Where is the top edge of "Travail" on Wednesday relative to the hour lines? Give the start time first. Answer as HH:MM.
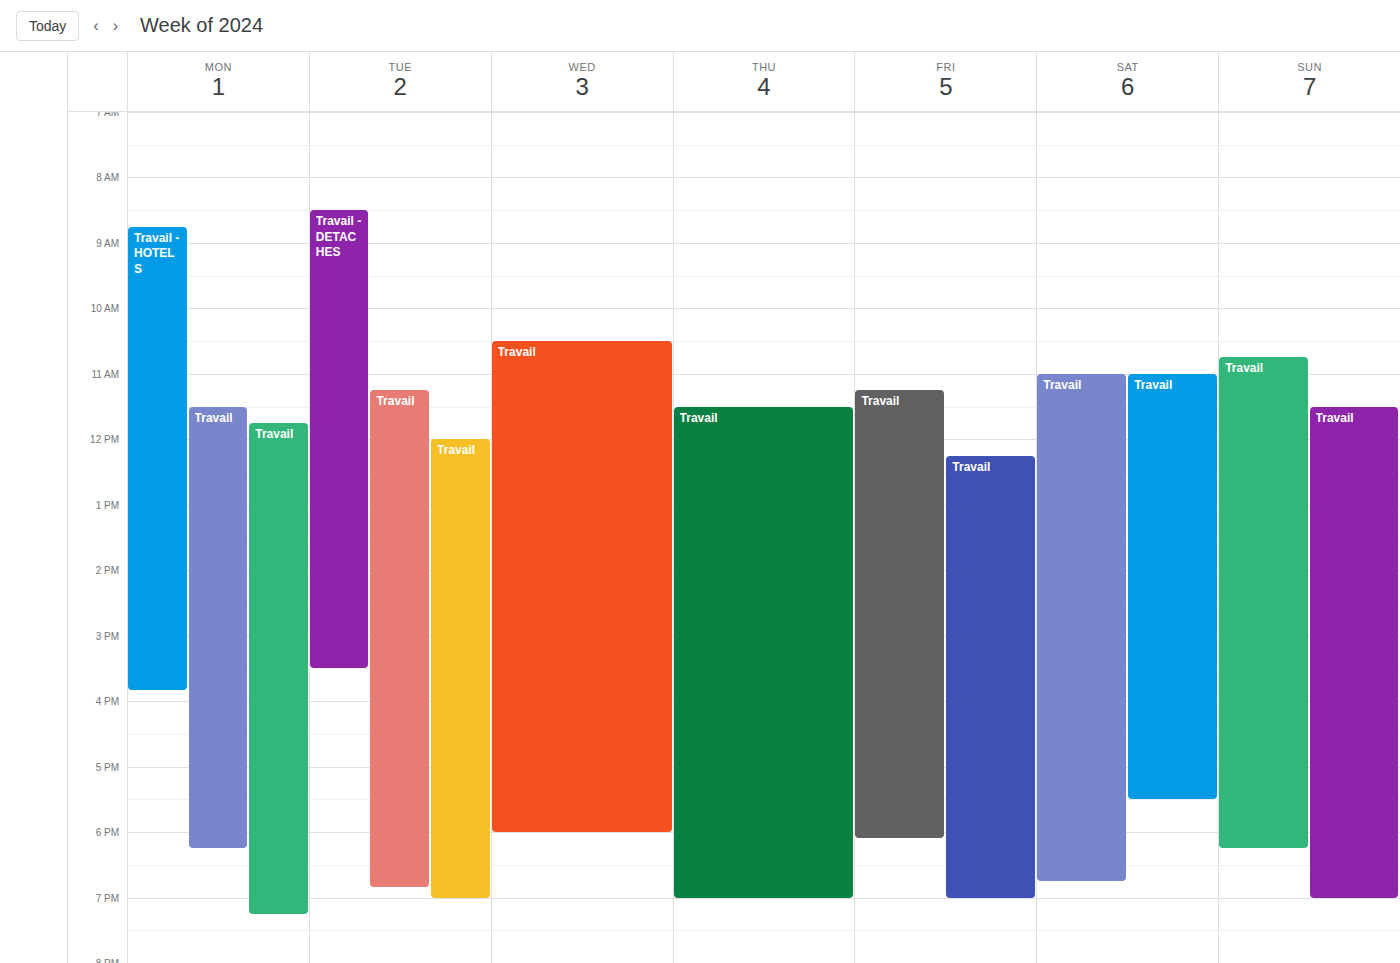
10:30 -- halfway between the 10:00 and 11:00 lines.